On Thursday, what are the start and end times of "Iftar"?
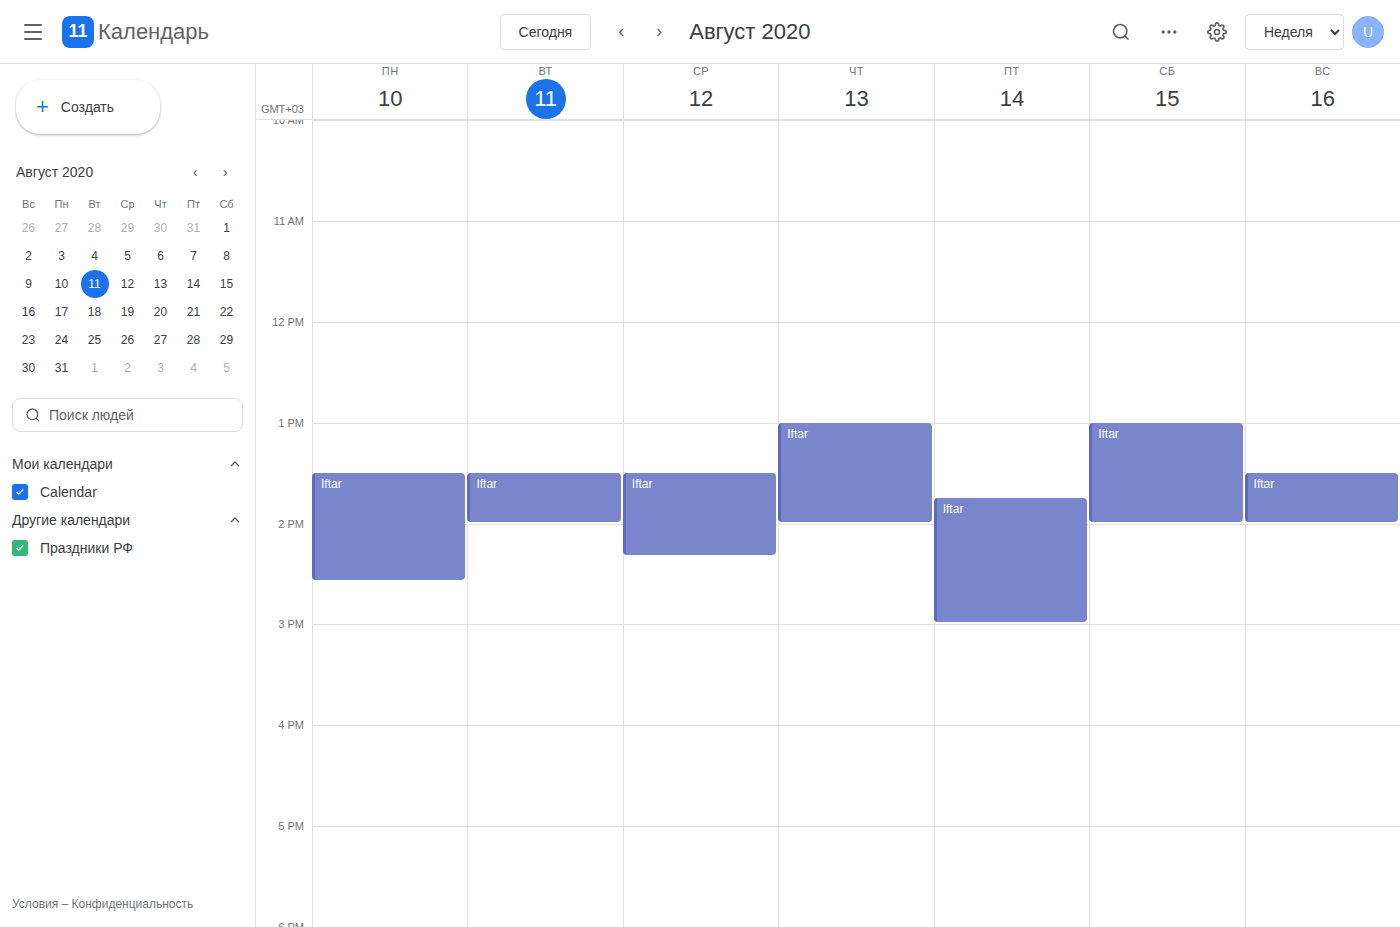
1:00 PM to 2:00 PM